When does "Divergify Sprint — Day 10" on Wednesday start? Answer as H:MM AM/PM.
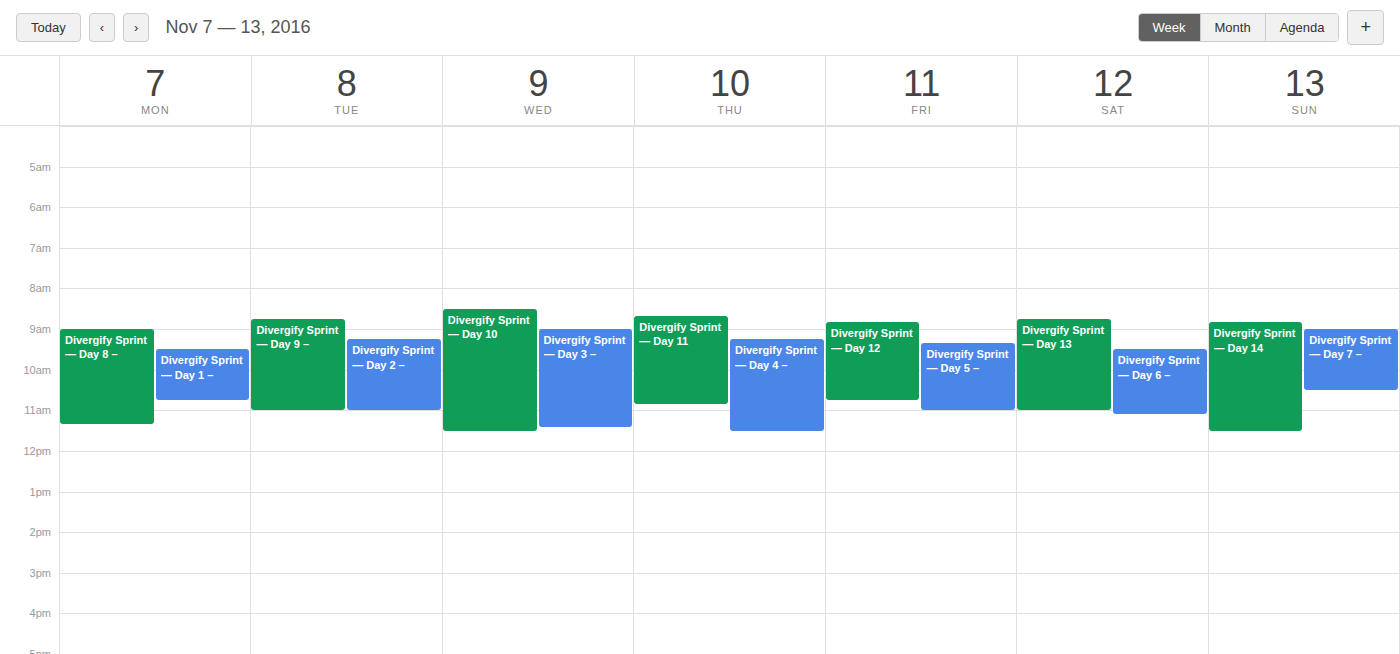
8:30 AM